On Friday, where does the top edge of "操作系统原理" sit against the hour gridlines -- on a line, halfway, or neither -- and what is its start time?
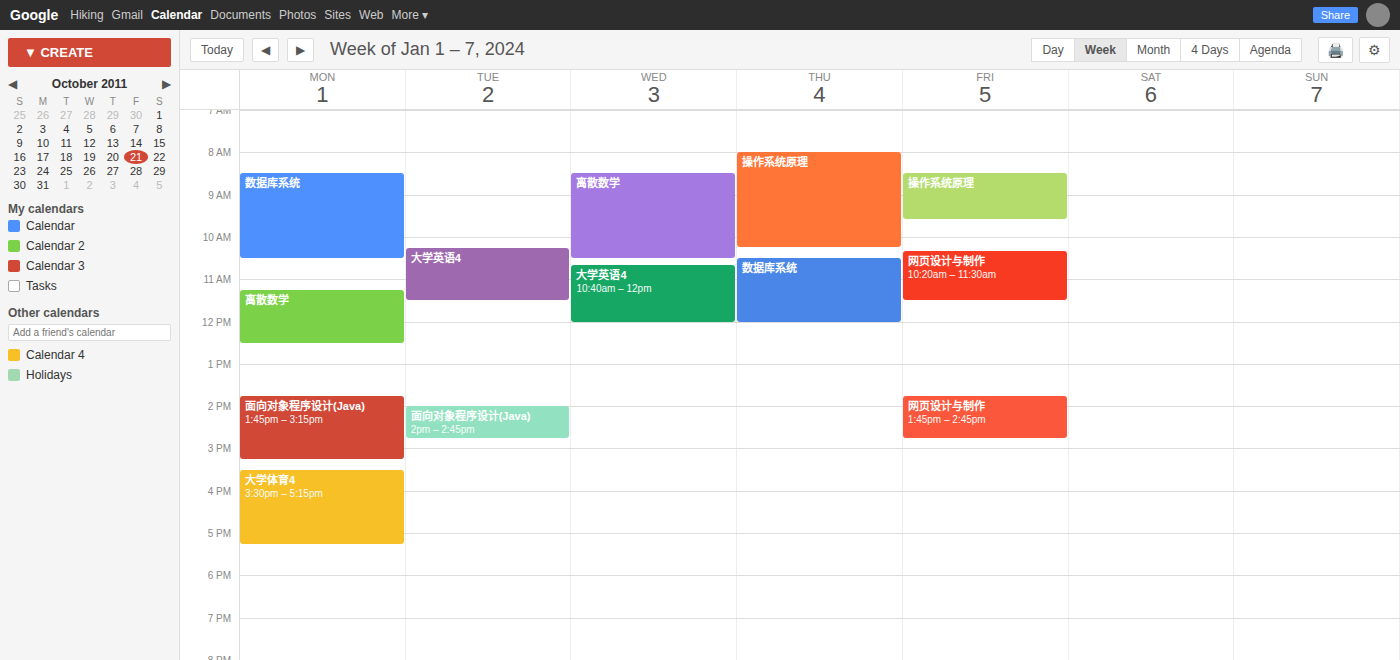
08:30 -- halfway between the 08:00 and 09:00 lines.